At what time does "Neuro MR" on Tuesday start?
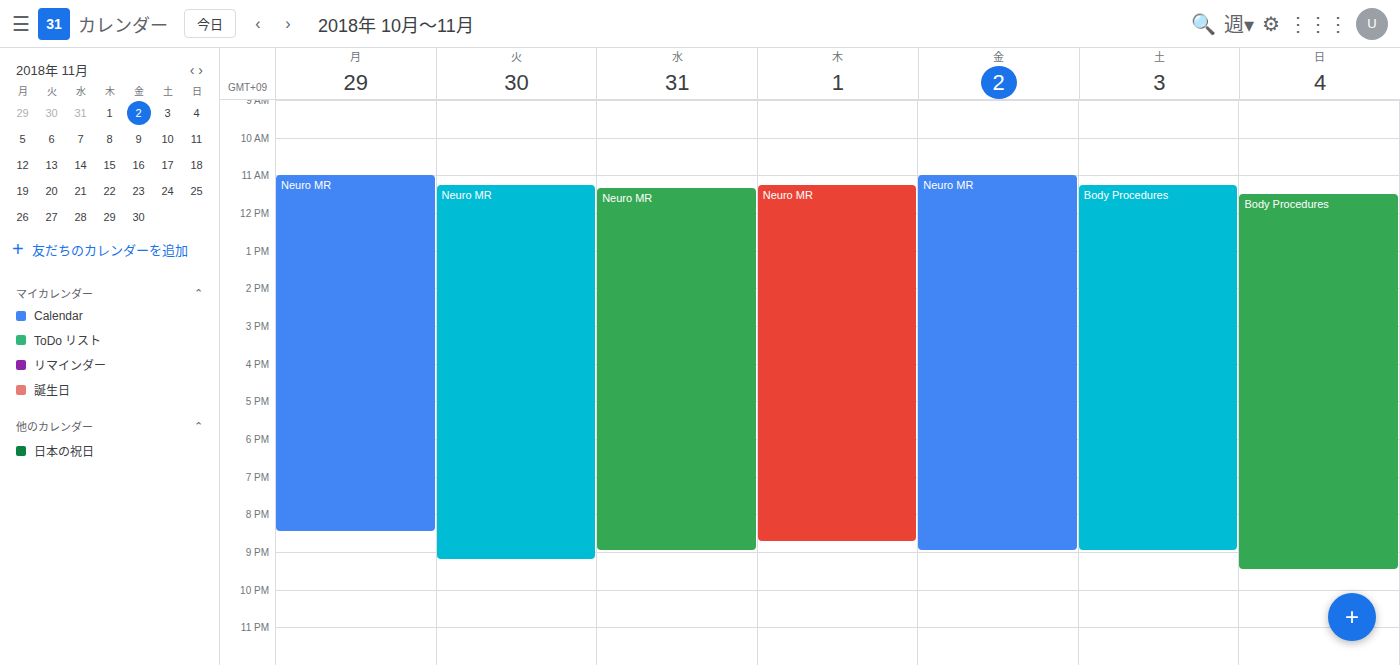
11:15 AM